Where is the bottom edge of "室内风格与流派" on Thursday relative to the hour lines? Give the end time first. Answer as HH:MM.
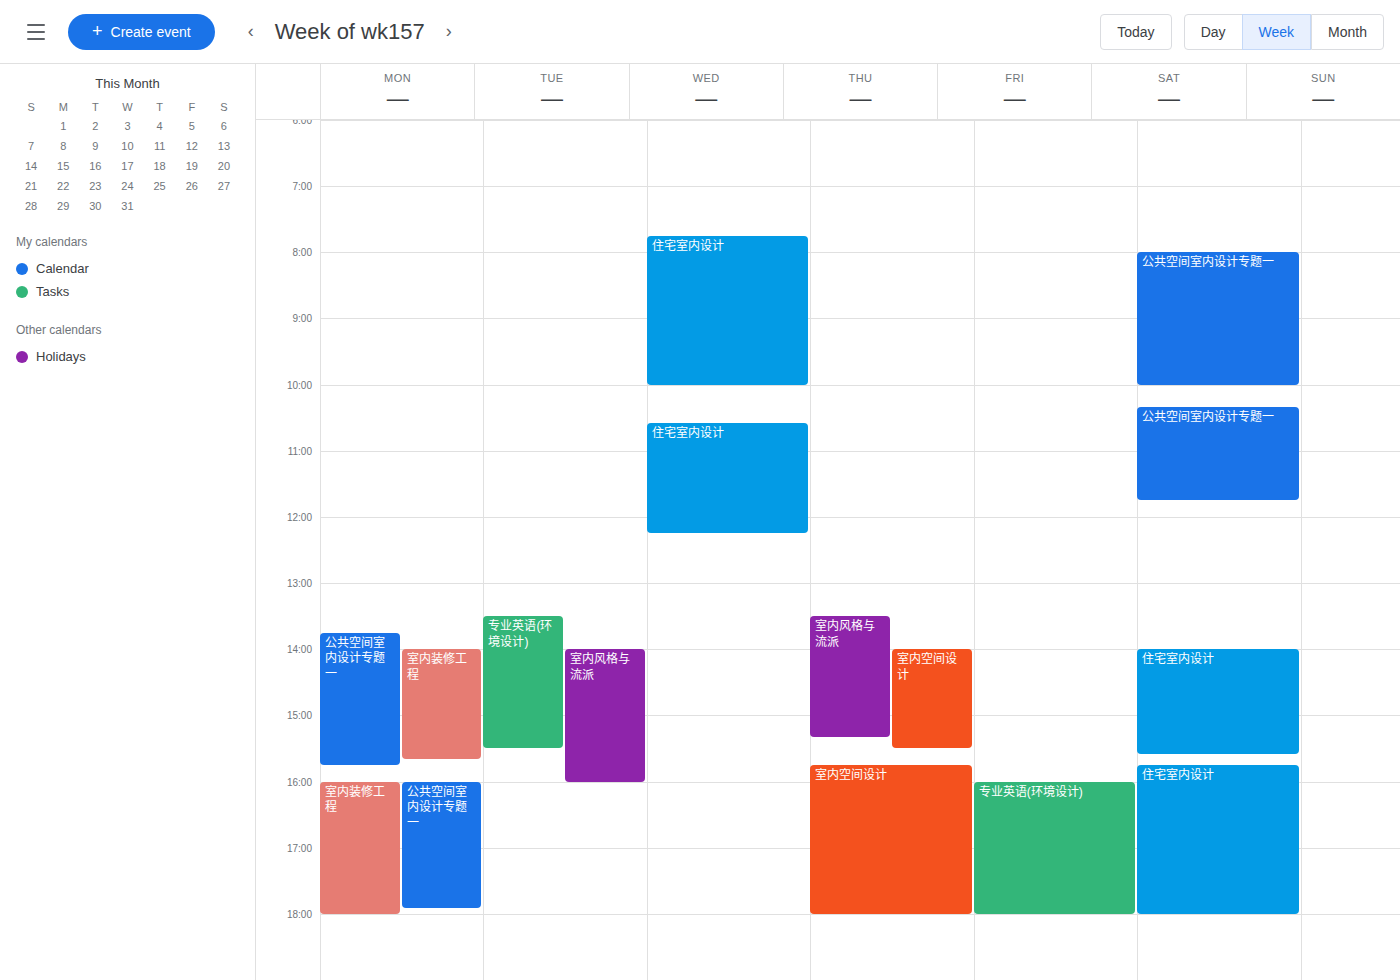
15:20 -- neither: 20 minutes below the 15:00 line and 40 minutes above the 16:00 line.